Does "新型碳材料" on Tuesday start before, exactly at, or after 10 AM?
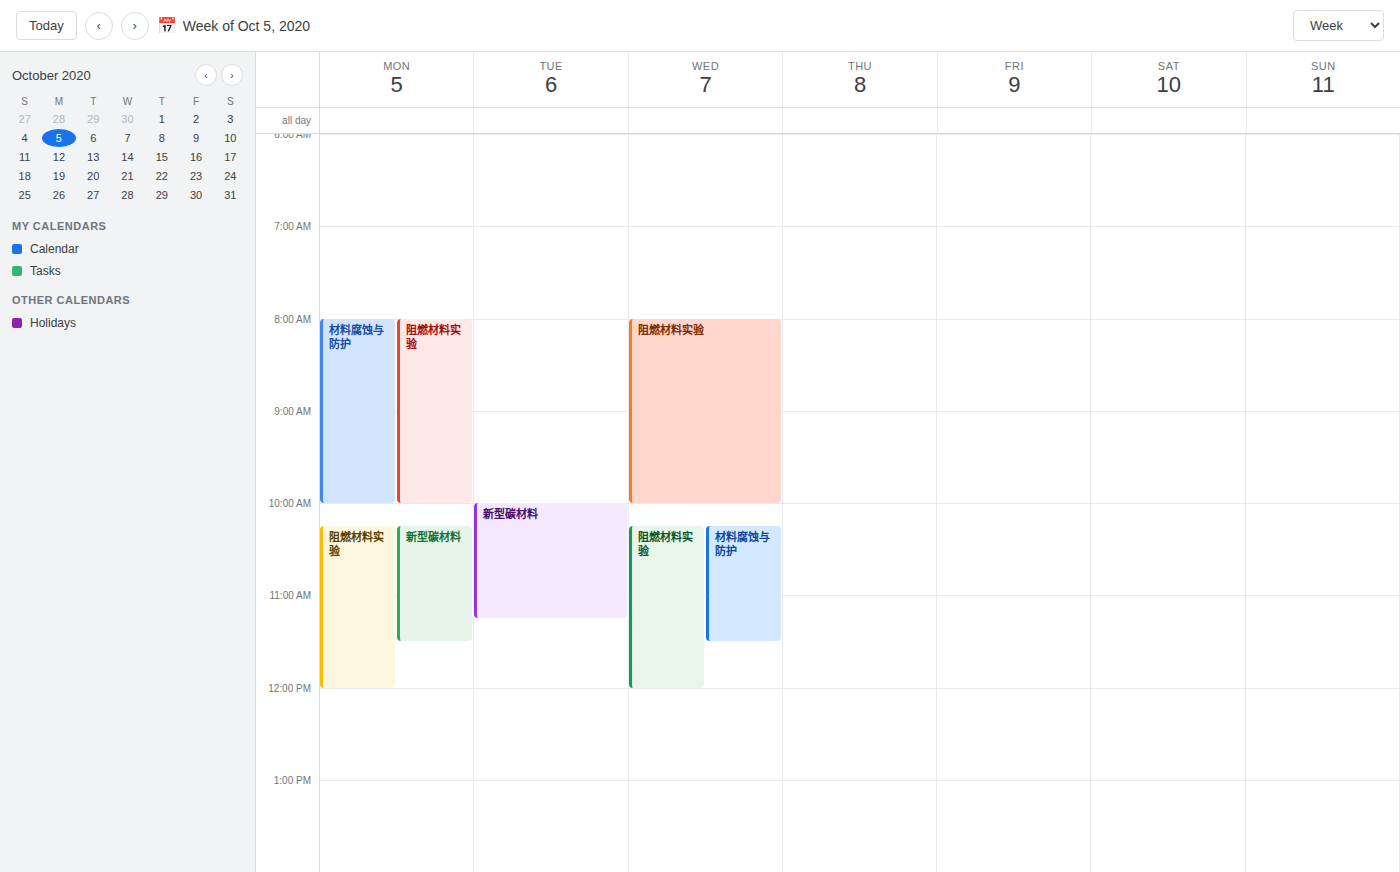
10:00 AM -- exactly at 10 AM, on the 10 AM line.